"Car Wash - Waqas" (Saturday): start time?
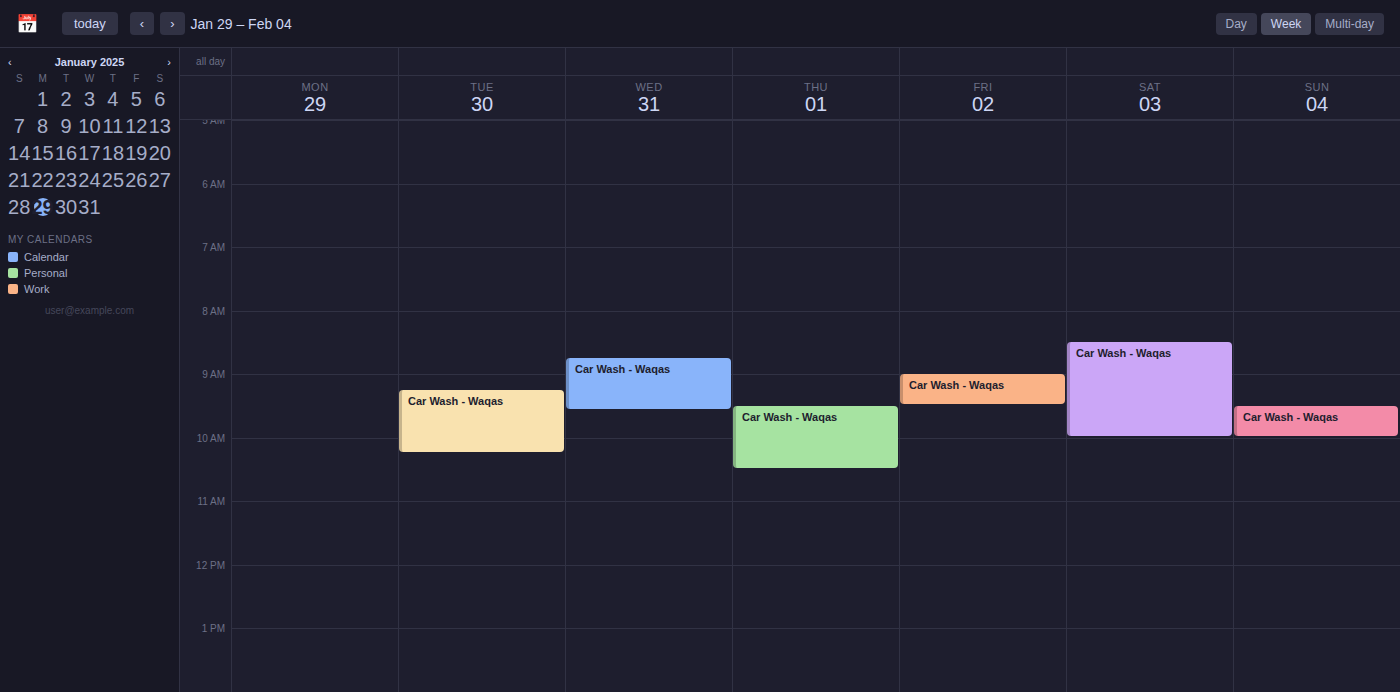
8:30 AM